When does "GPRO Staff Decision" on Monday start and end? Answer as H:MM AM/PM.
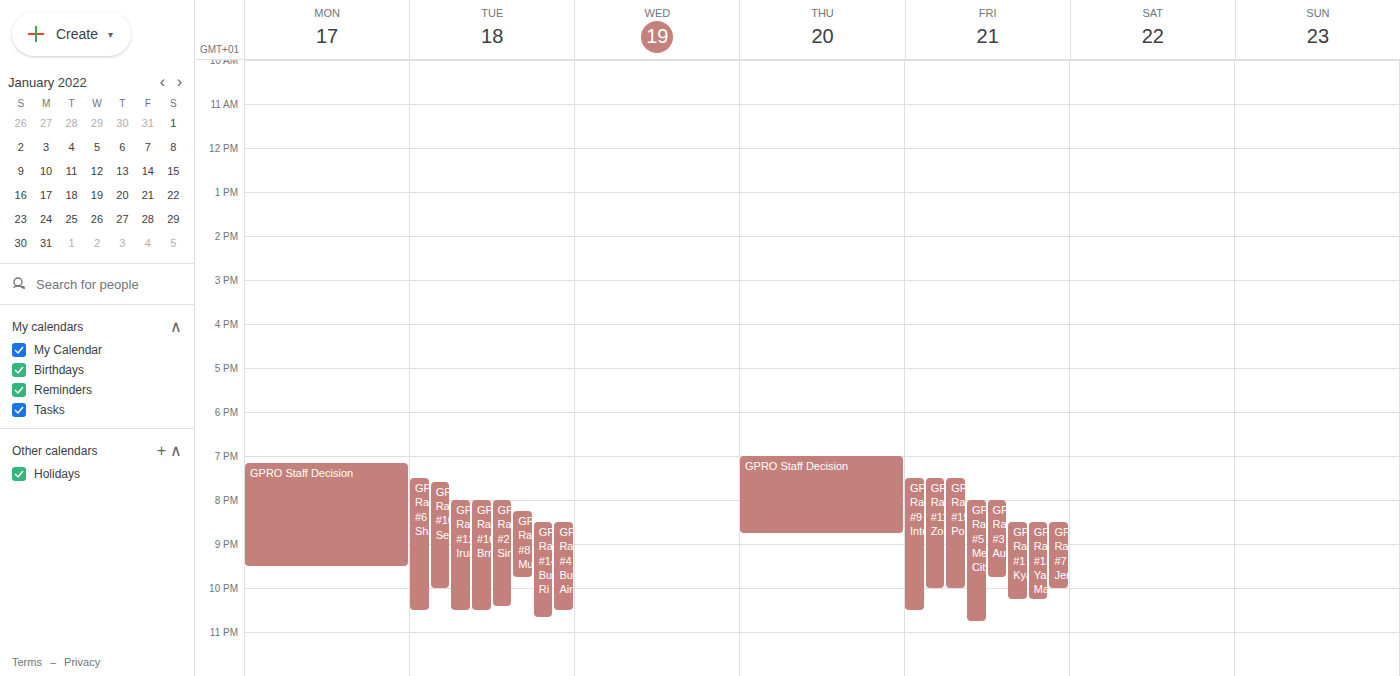
7:10 PM to 9:30 PM